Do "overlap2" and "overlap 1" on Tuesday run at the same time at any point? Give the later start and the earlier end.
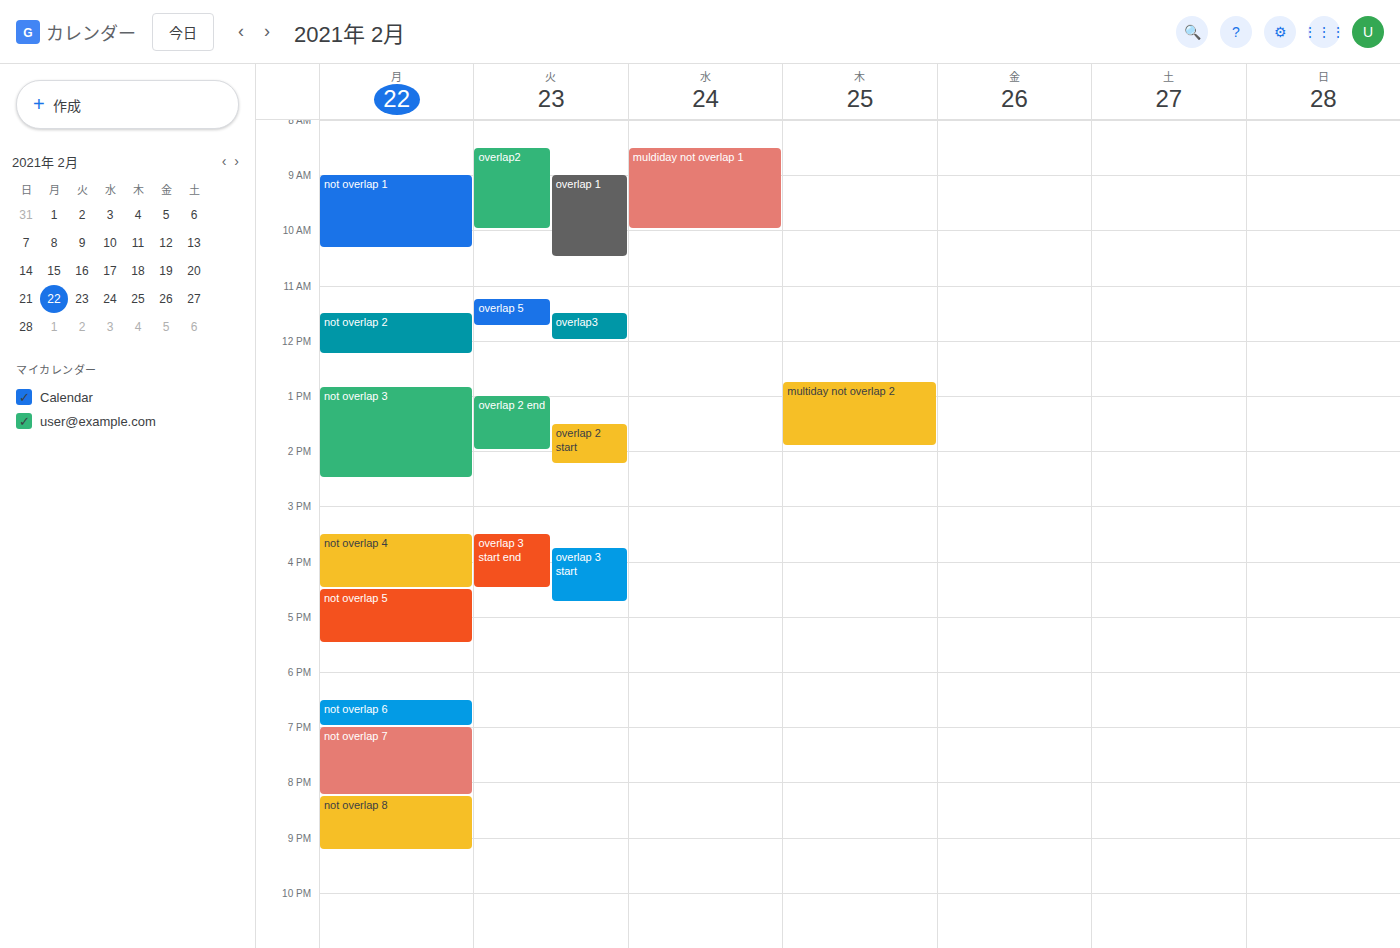
"overlap 1" starts at 9:00 AM, before "overlap2" ends at 10:00 AM -- they overlap.